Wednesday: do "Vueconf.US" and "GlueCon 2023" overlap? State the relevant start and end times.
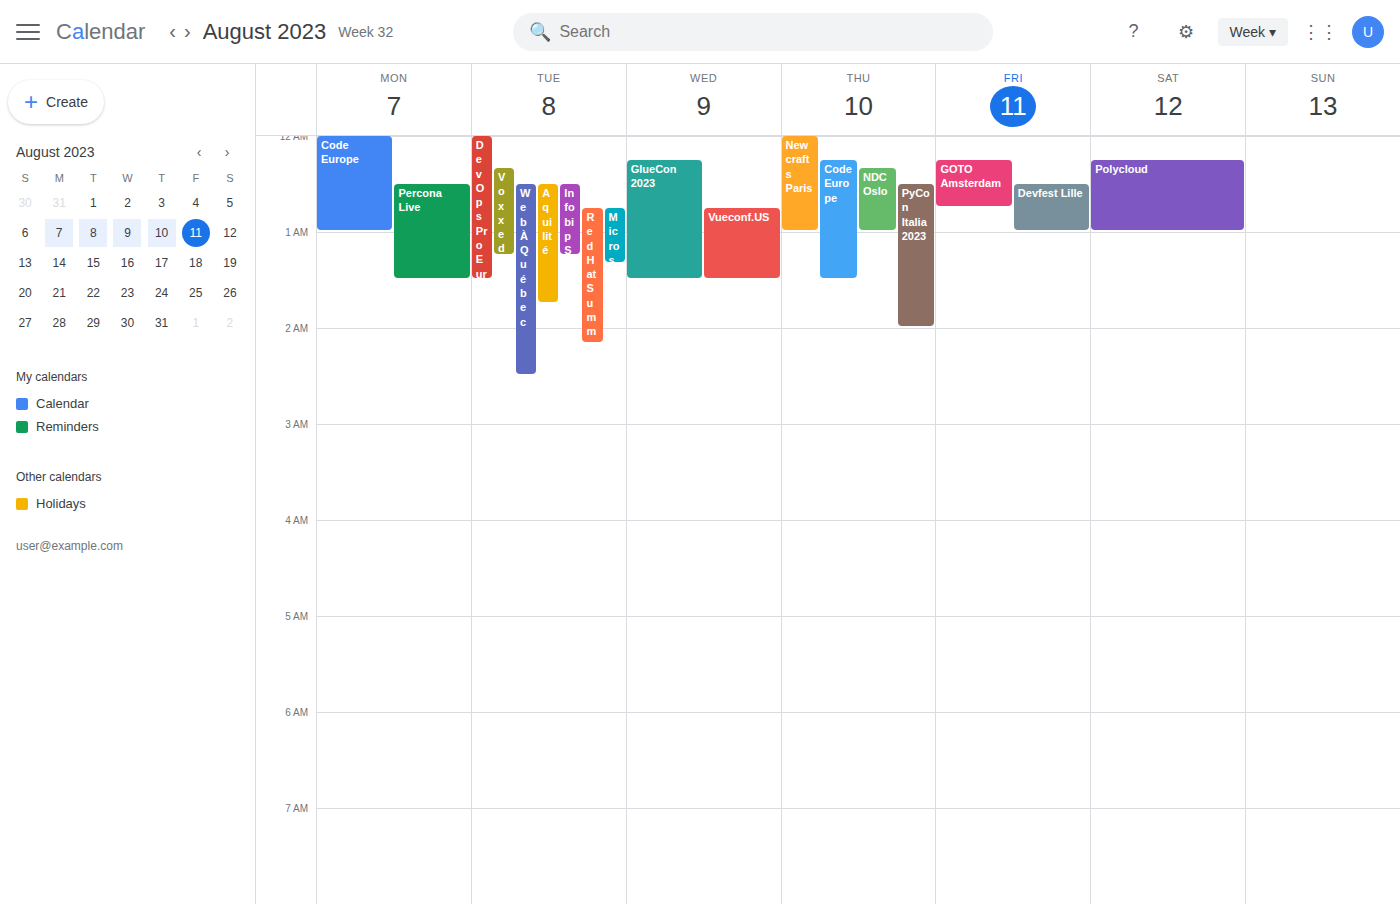
"Vueconf.US" starts at 12:45 AM, before "GlueCon 2023" ends at 1:30 AM -- they overlap.